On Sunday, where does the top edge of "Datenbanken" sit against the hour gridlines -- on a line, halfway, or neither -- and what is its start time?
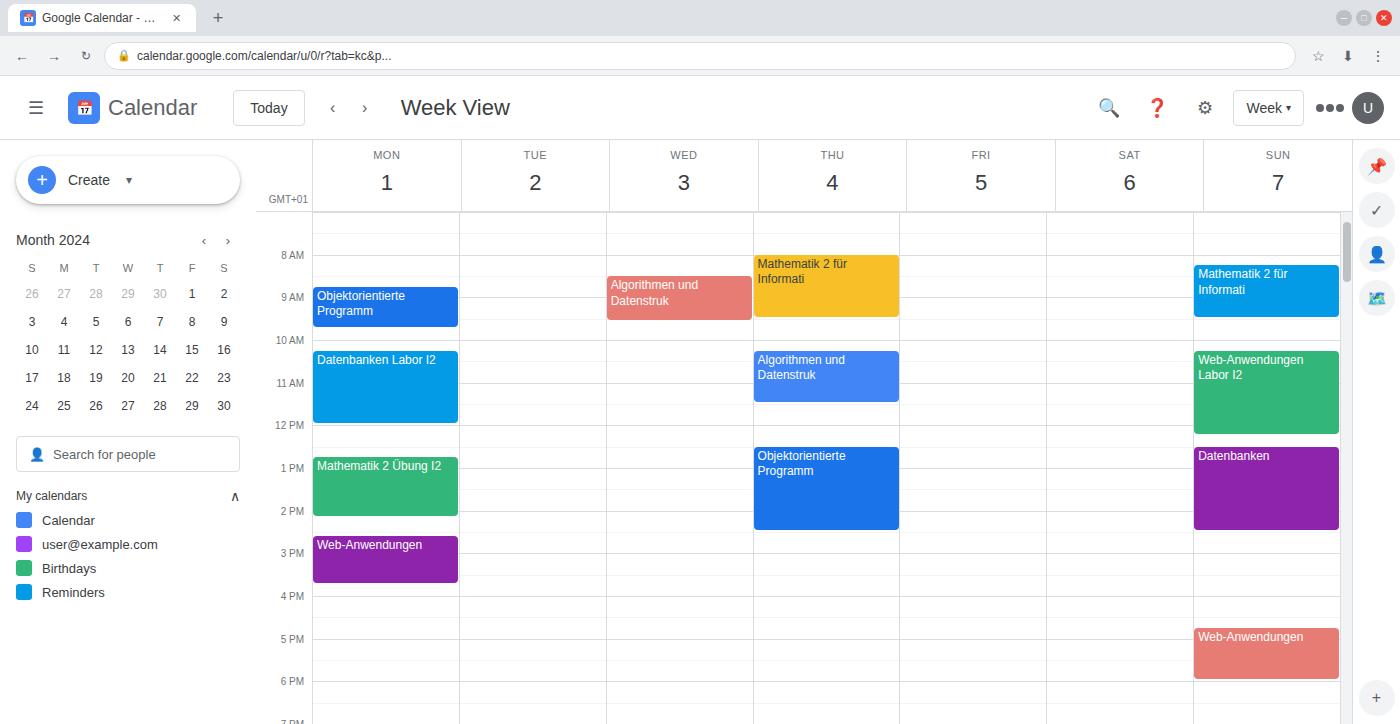
12:30 PM -- halfway between the 12 PM and 1 PM lines.